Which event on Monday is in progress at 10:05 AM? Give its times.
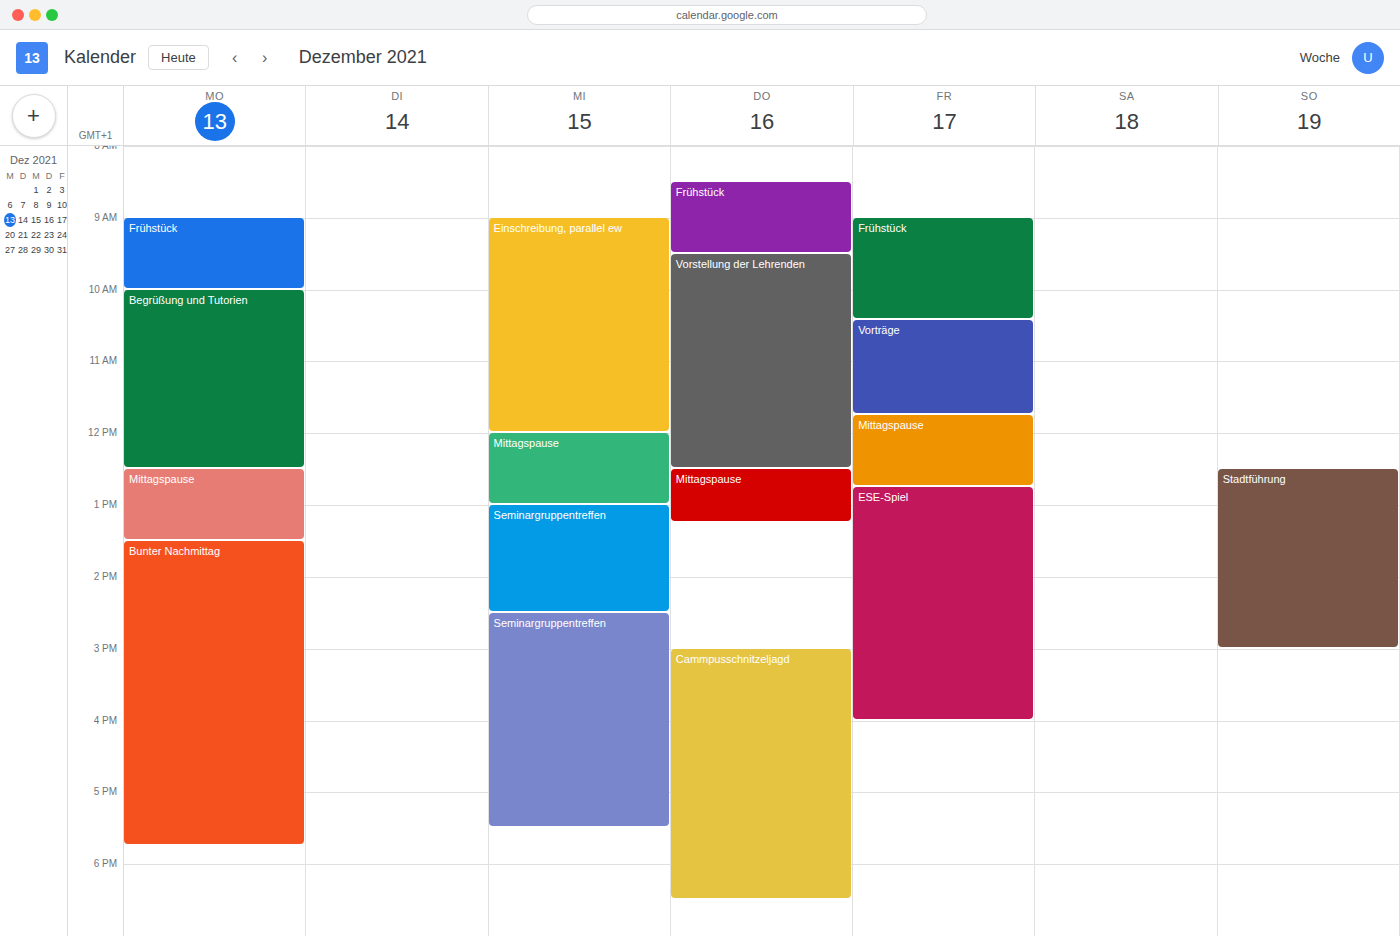
"Begrüßung und Tutorien", 10:00 AM to 12:30 PM